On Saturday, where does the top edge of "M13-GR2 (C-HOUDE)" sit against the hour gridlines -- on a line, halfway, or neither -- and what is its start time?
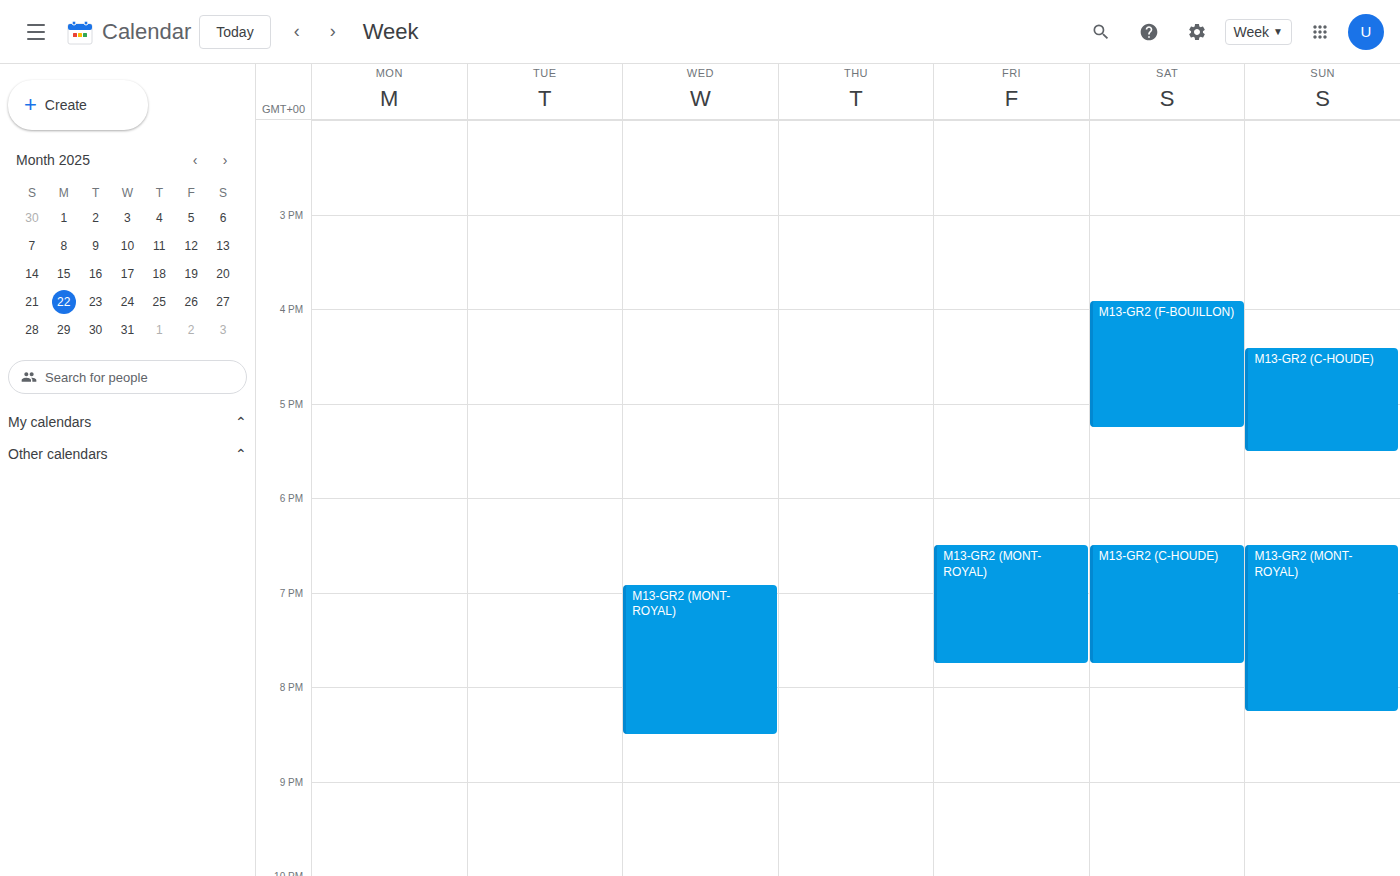
6:30 PM -- halfway between the 6 PM and 7 PM lines.